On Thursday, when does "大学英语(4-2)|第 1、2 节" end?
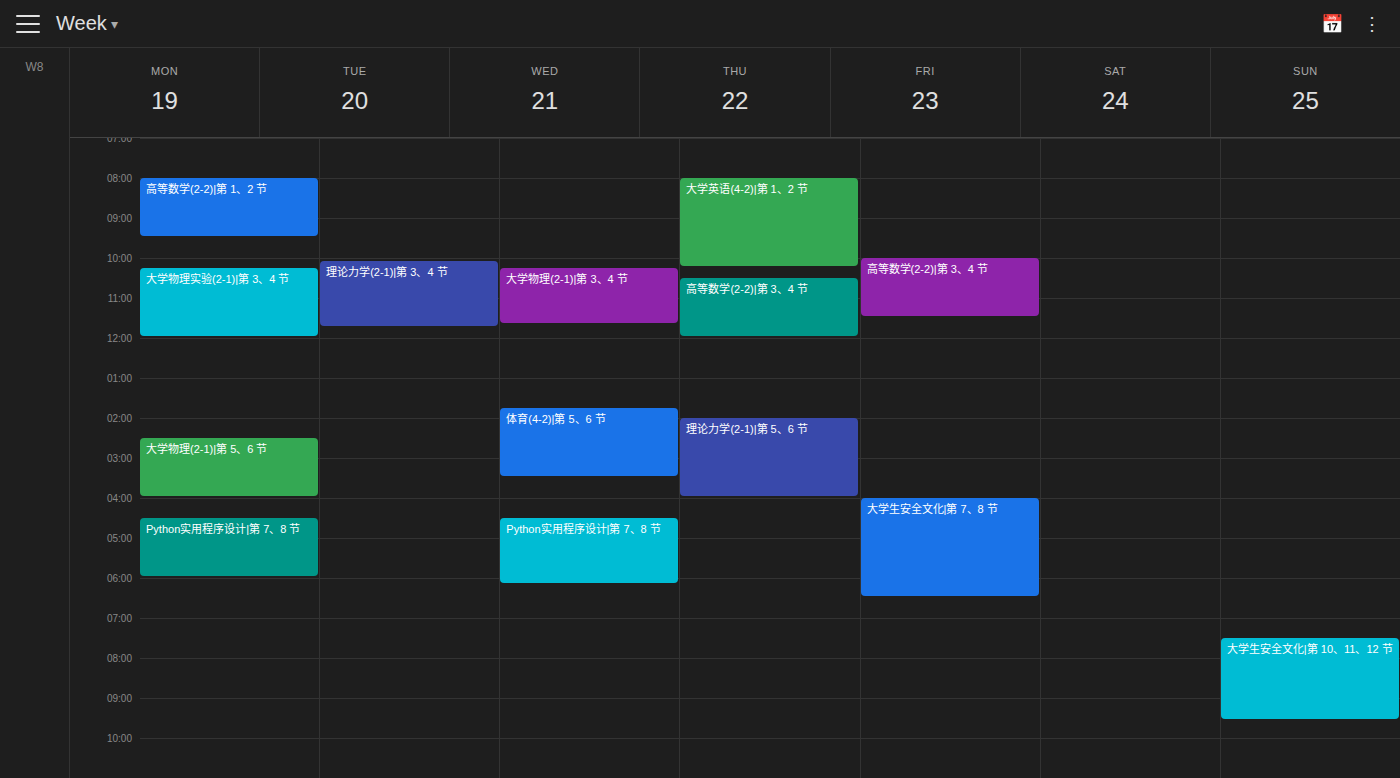
10:15